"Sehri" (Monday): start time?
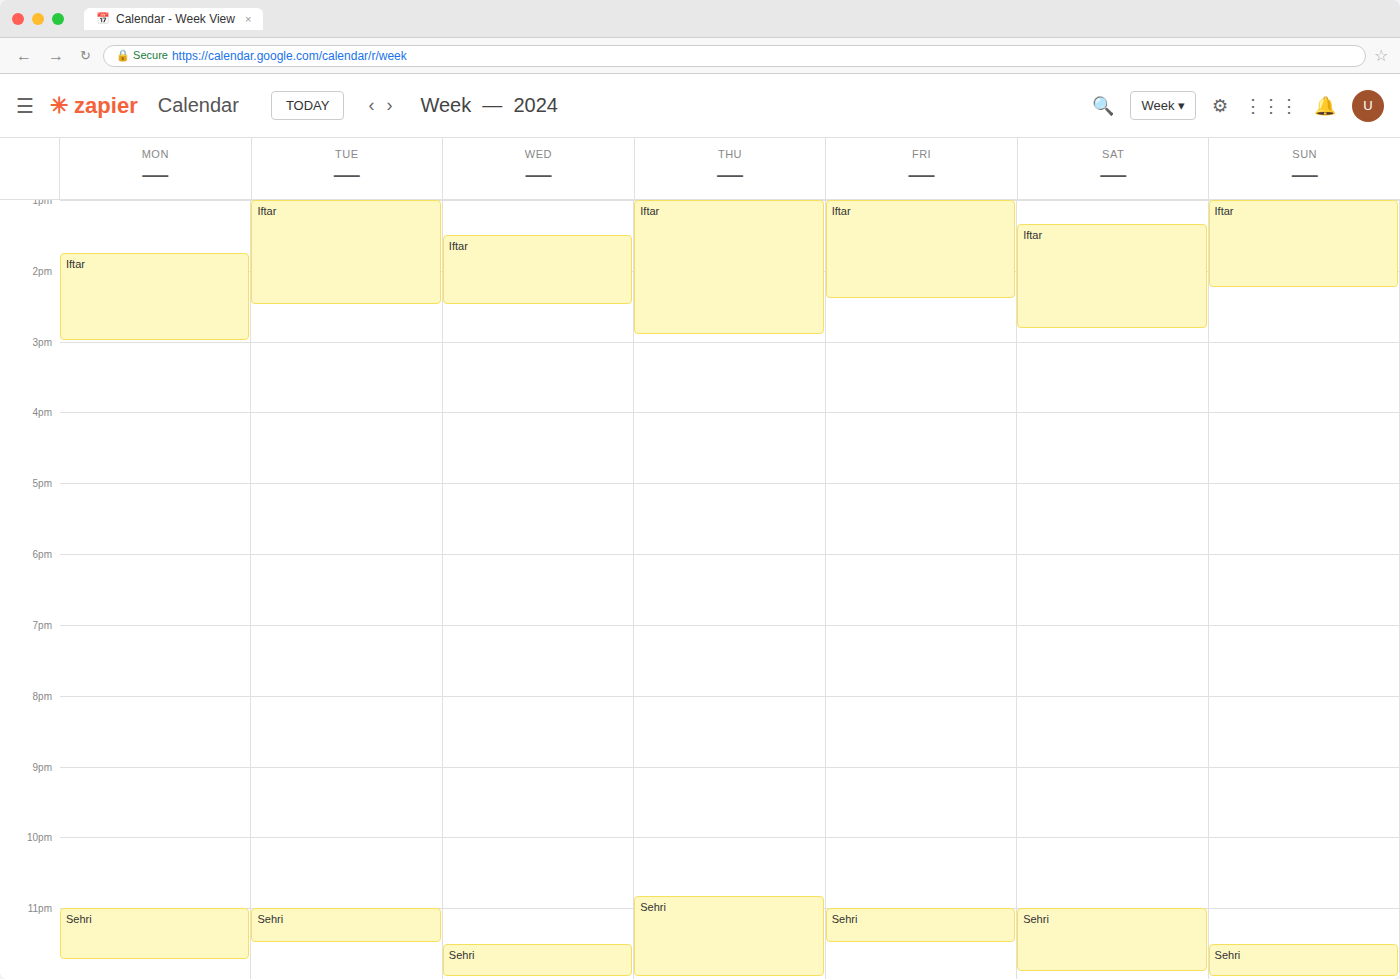
11:00 PM